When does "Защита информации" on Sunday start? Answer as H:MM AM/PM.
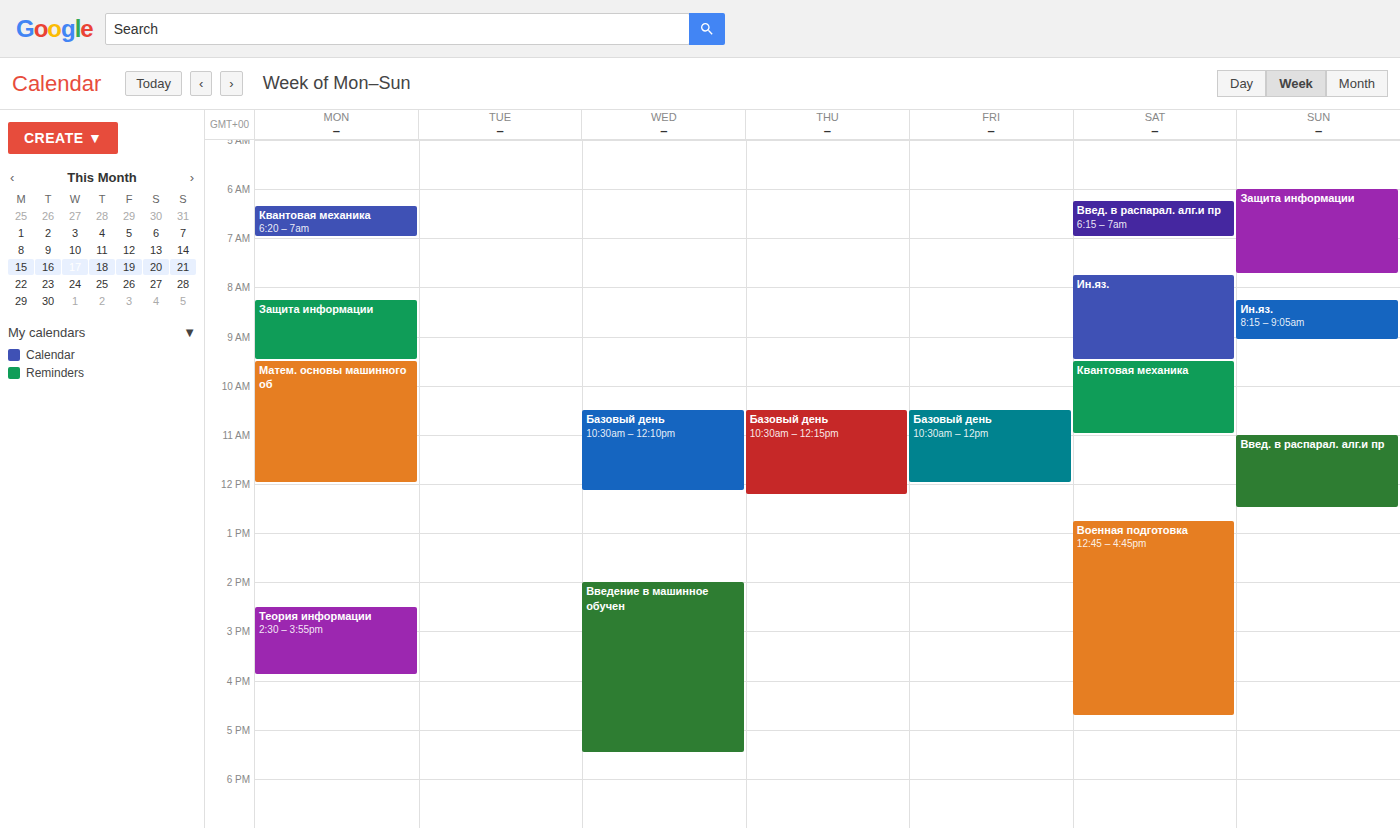
6:00 AM